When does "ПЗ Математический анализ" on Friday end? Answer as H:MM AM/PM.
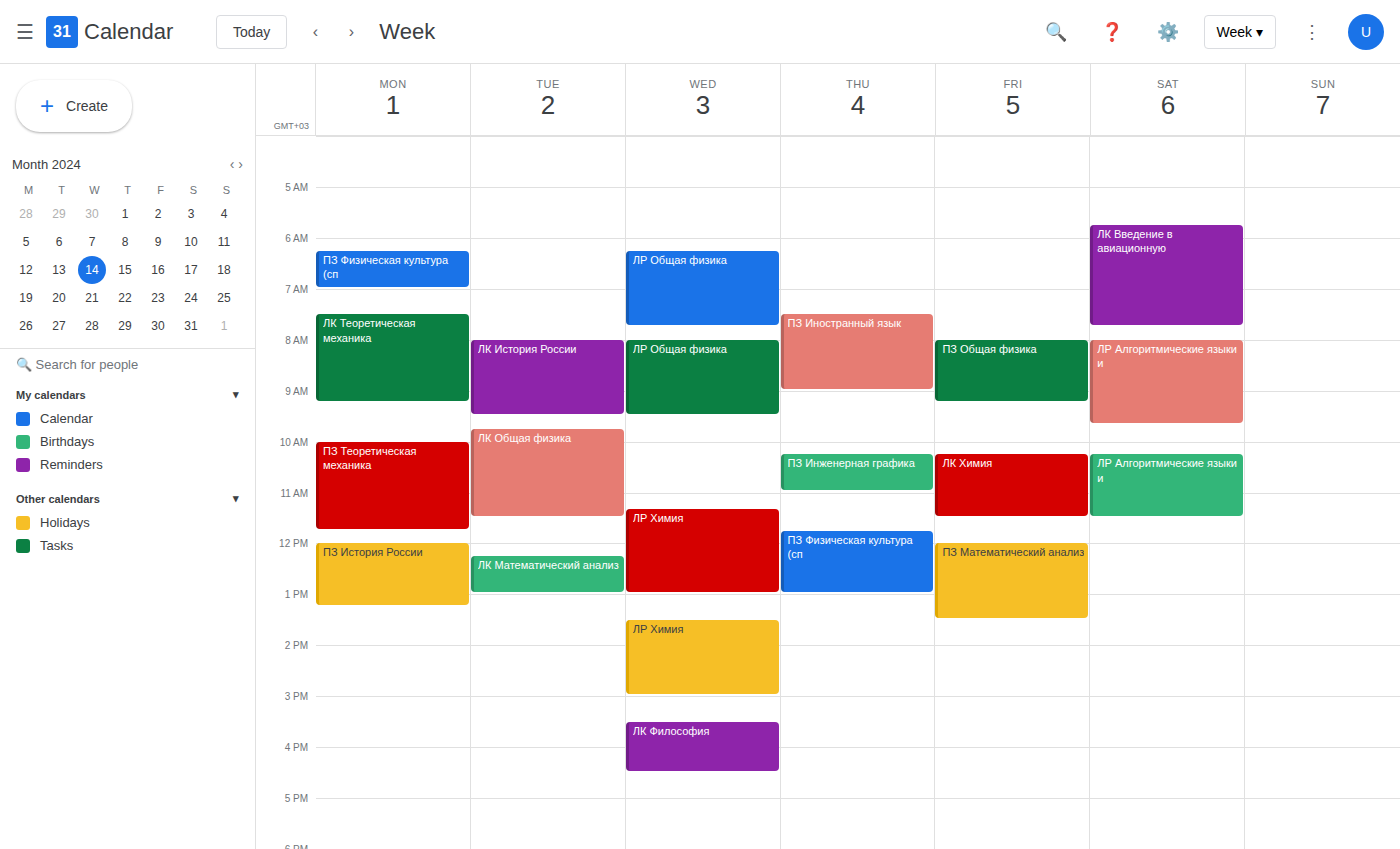
1:30 PM